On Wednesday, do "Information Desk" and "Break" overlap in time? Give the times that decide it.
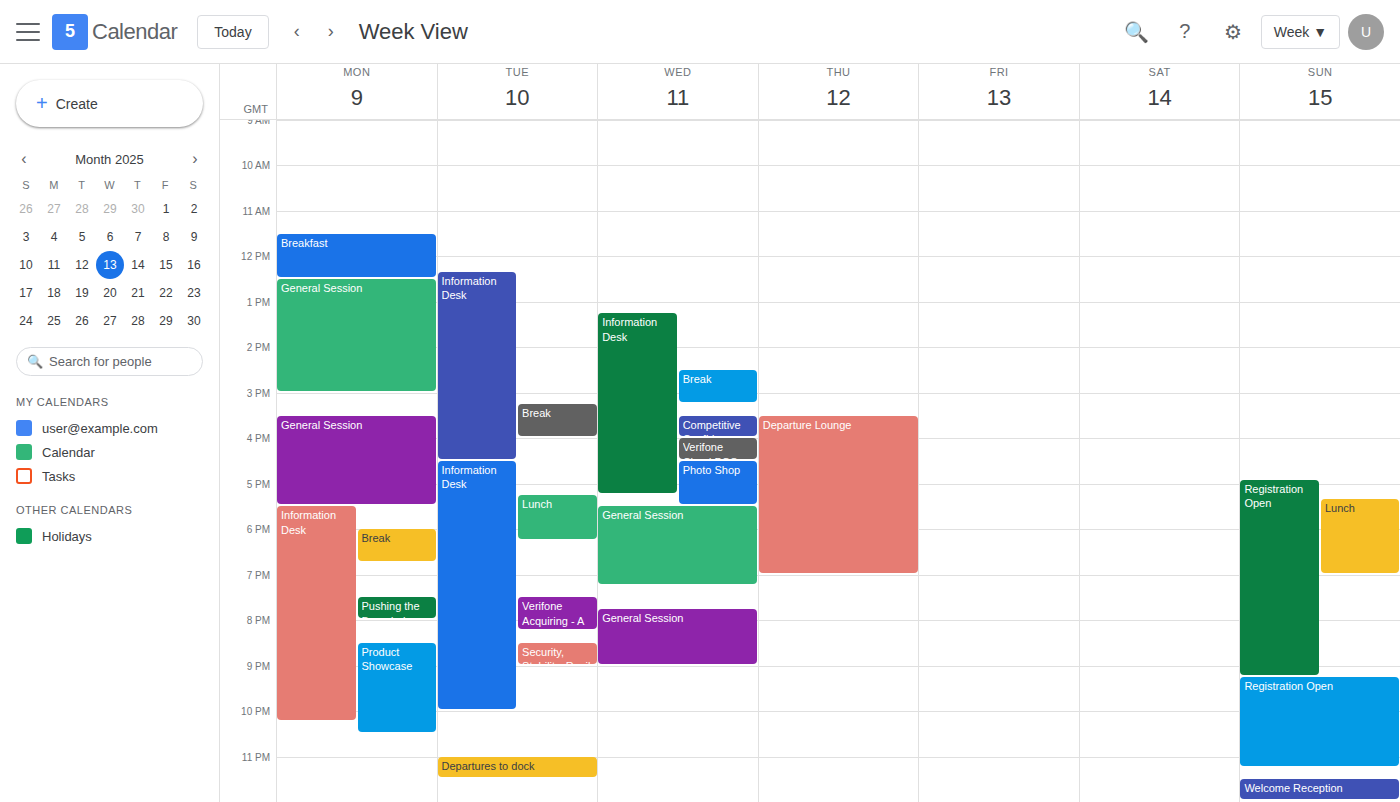
"Break" runs 2:30 PM to 3:15 PM, inside "Information Desk" -- they overlap.